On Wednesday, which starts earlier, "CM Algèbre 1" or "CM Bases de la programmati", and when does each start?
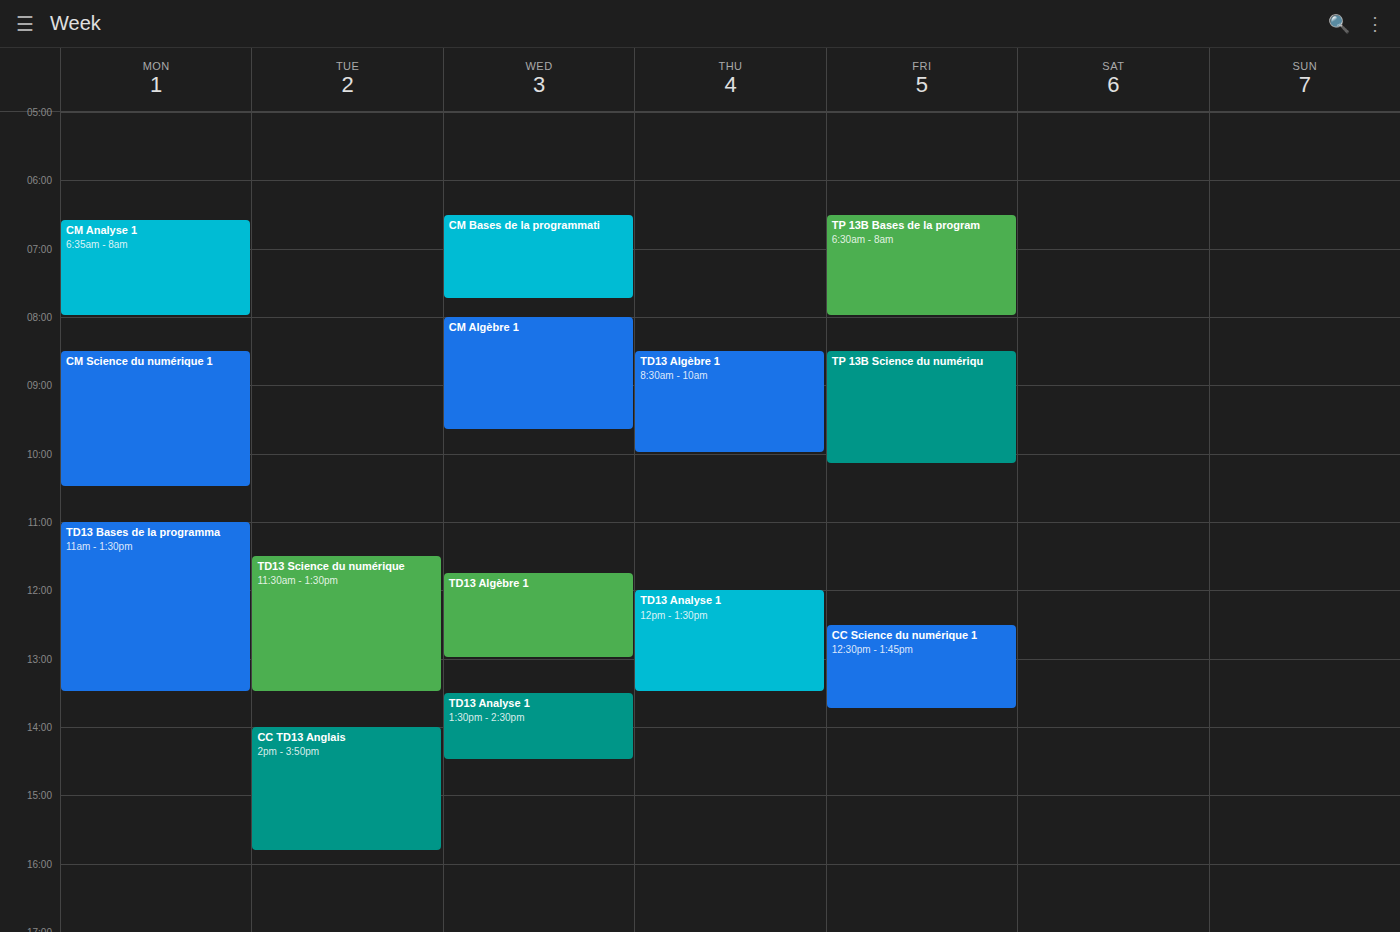
"CM Bases de la programmati" 6:30 AM; "CM Algèbre 1" 8:00 AM.